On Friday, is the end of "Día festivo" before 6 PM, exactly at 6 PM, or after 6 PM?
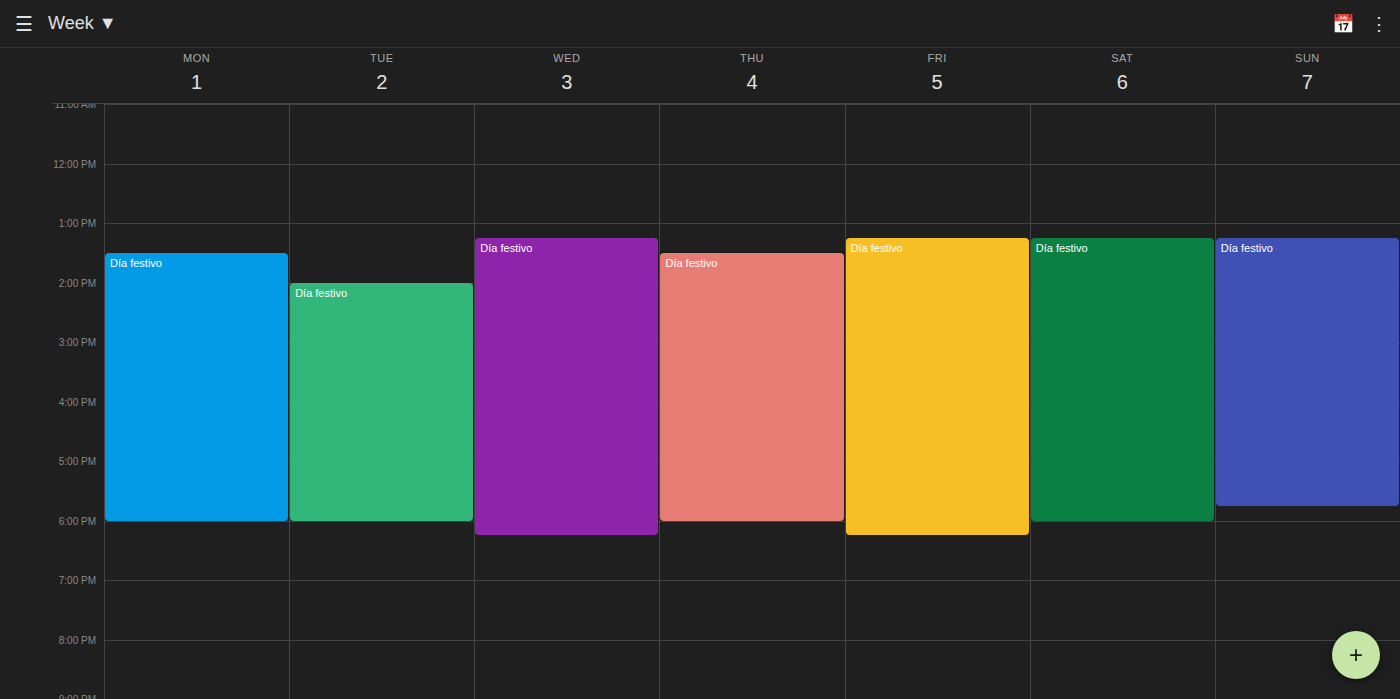
6:15 PM -- after 6 PM, 15 minutes below the 6 PM line.